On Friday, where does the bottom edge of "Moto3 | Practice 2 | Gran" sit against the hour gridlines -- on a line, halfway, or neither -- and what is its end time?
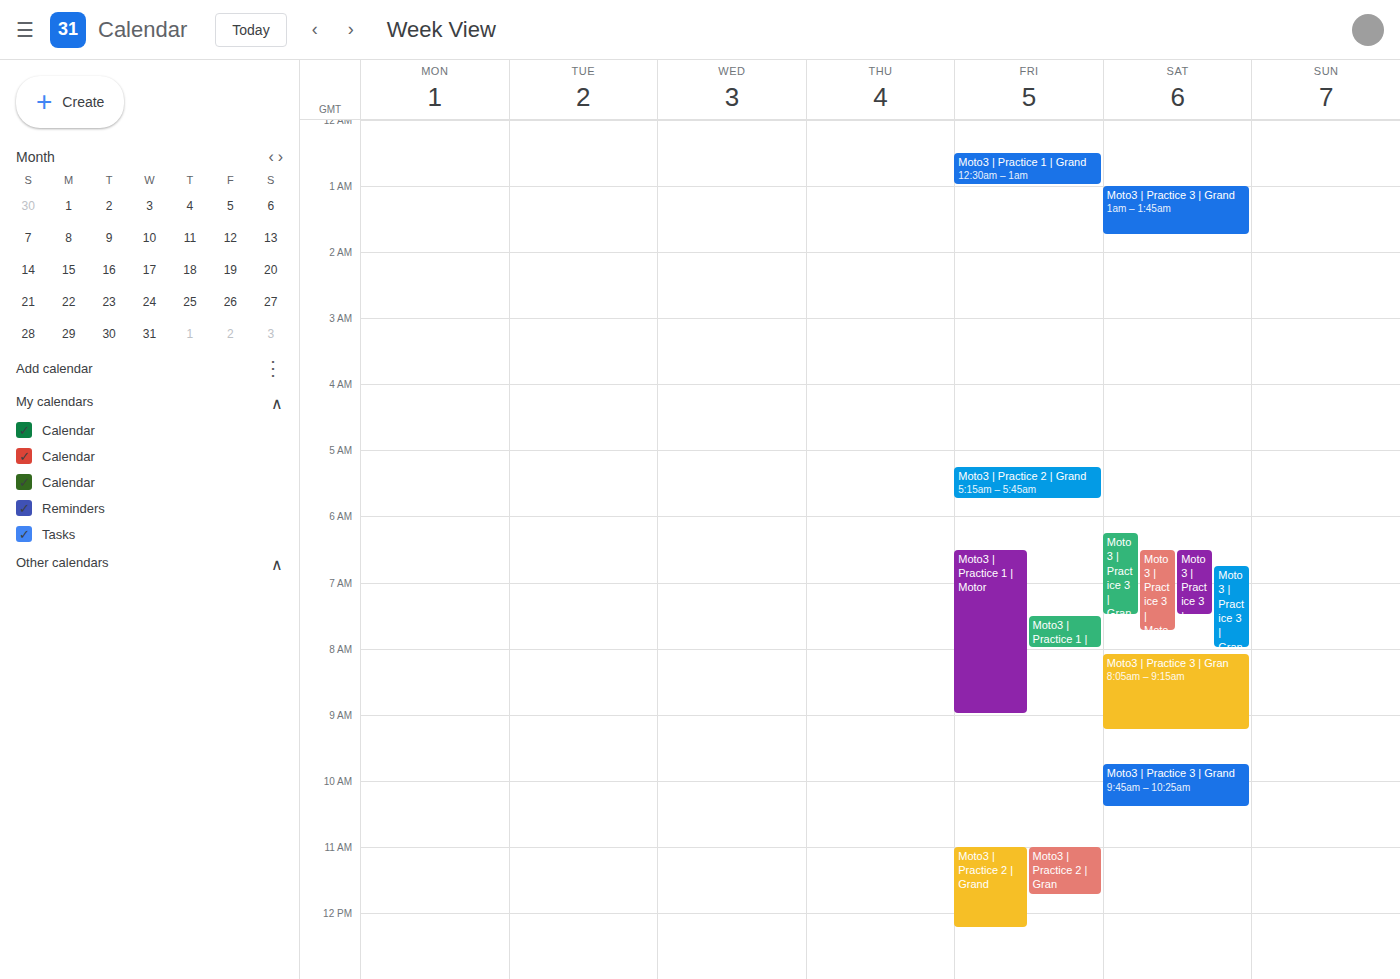
11:45 -- neither: three quarters of the way from the 11:00 line to the 12:00 line.